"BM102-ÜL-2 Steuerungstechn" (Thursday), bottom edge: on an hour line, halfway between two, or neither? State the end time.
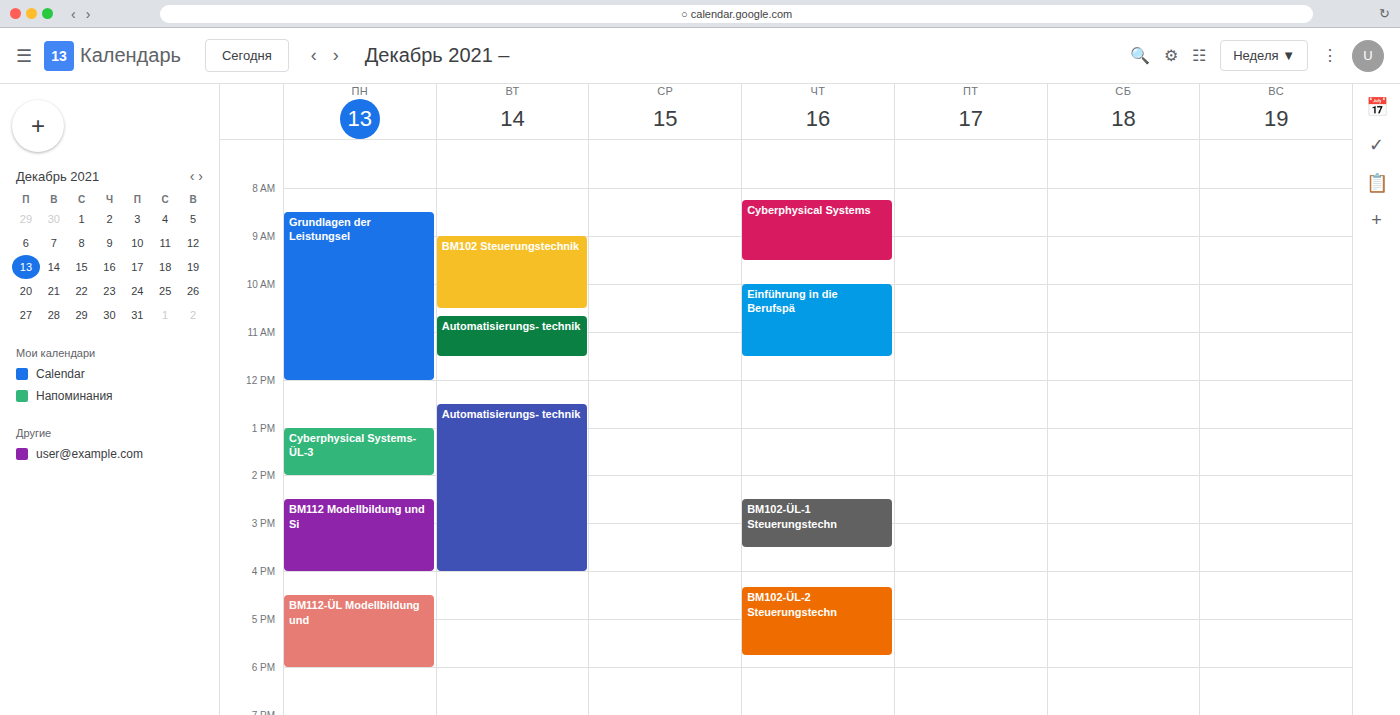
5:45 PM -- neither: three quarters of the way from the 5 PM line to the 6 PM line.